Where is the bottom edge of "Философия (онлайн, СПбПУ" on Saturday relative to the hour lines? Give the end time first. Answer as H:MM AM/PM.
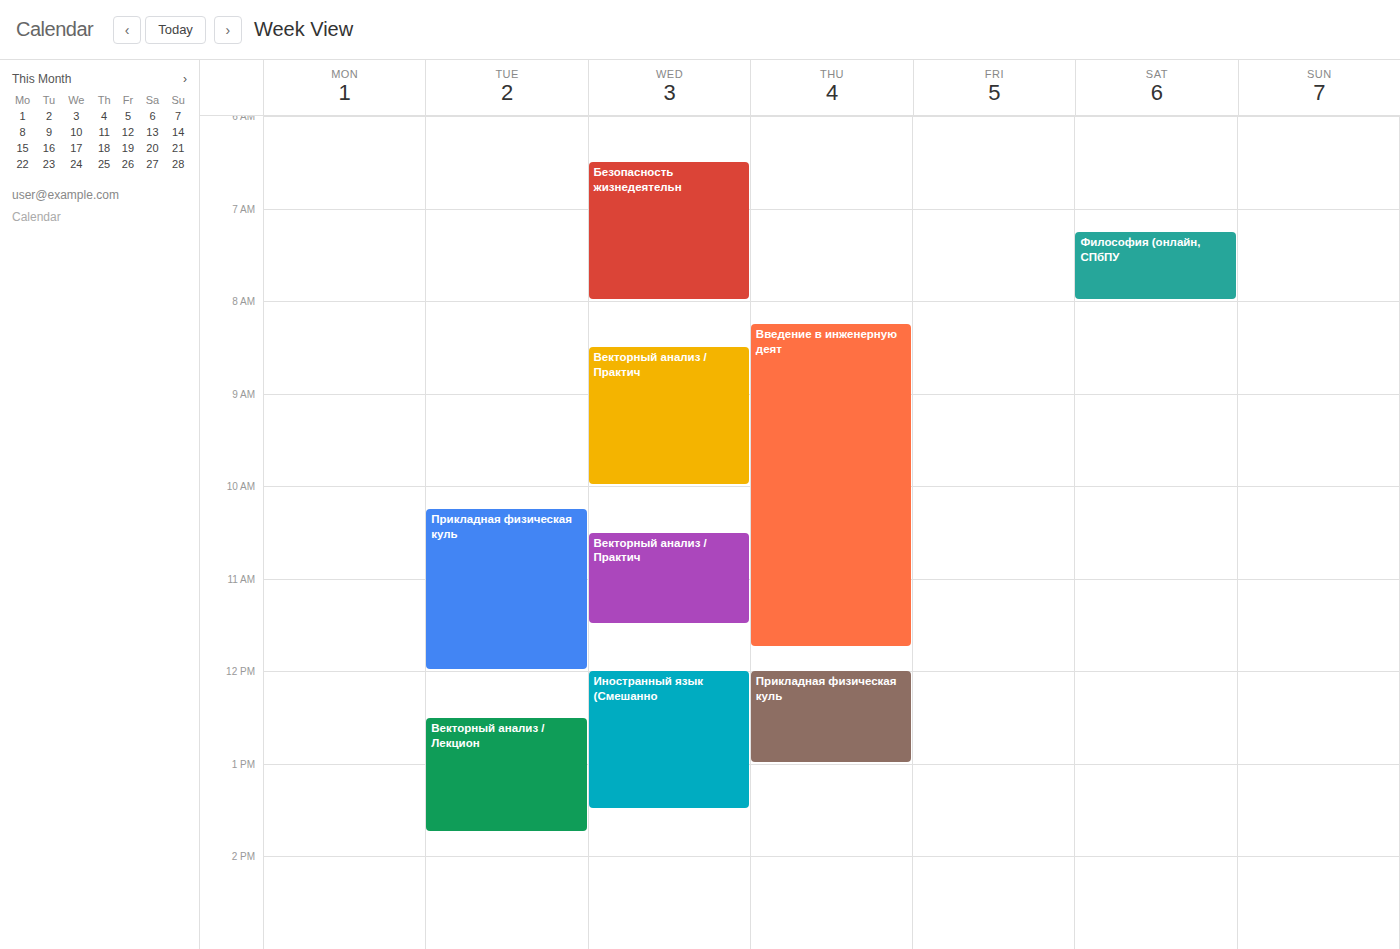
8:00 AM -- exactly on the 8 AM line.